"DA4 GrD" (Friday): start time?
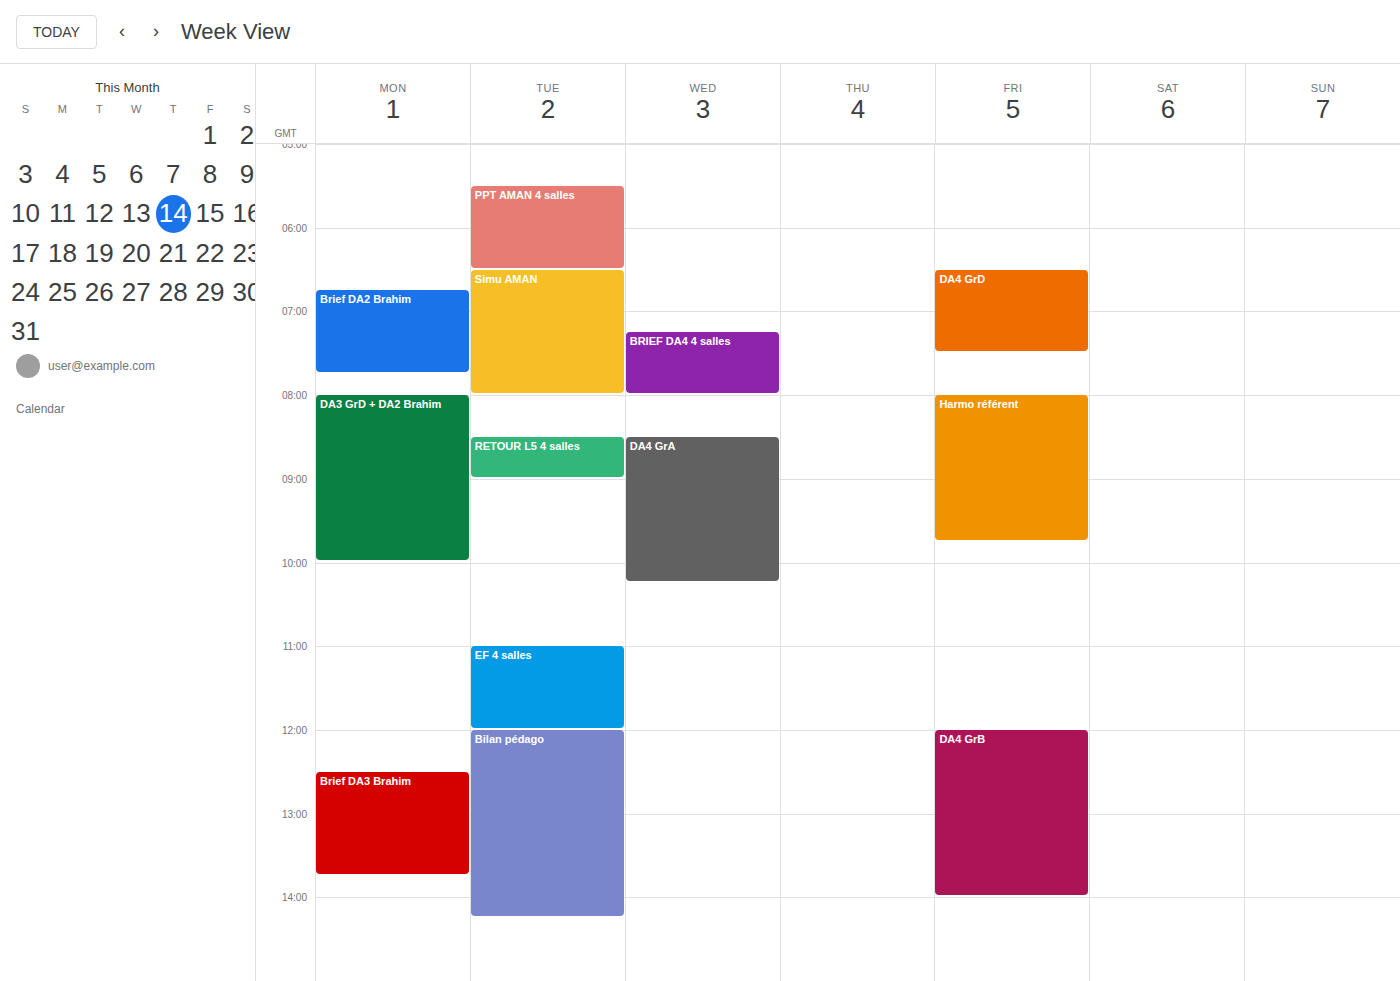
6:30 AM